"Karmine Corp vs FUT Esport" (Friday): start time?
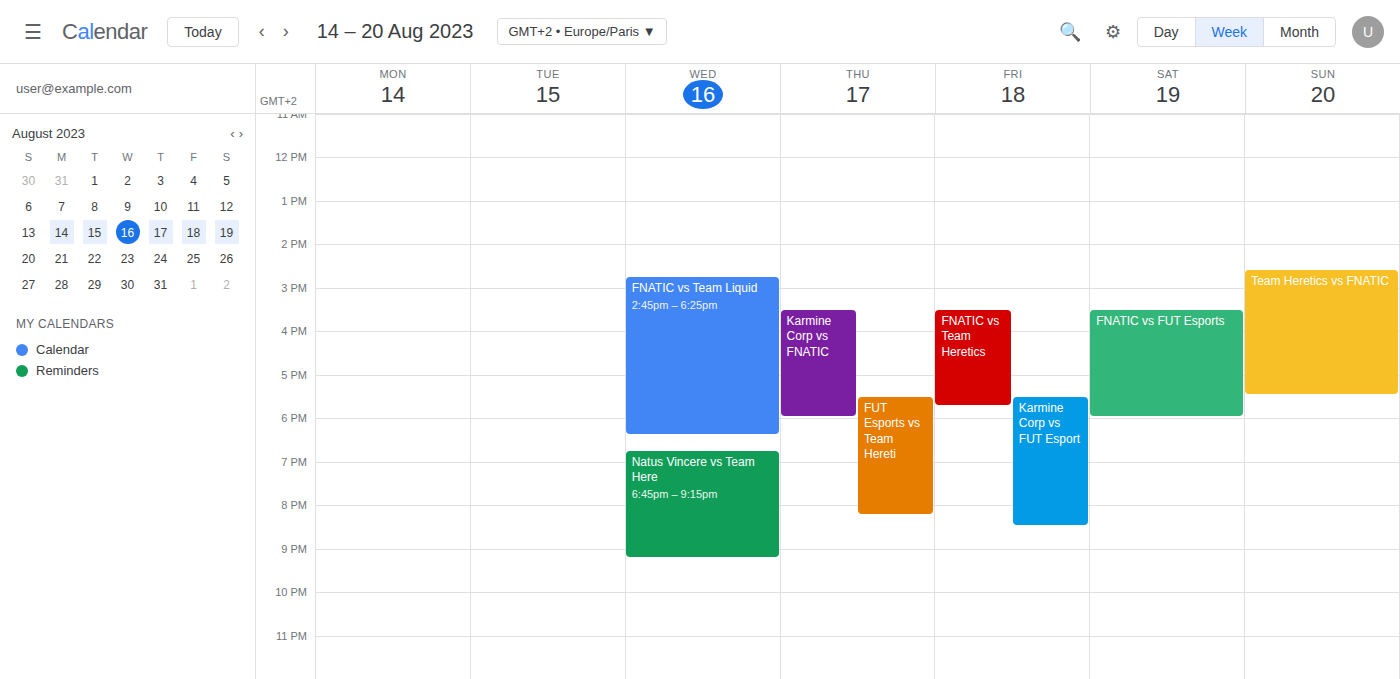
5:30 PM